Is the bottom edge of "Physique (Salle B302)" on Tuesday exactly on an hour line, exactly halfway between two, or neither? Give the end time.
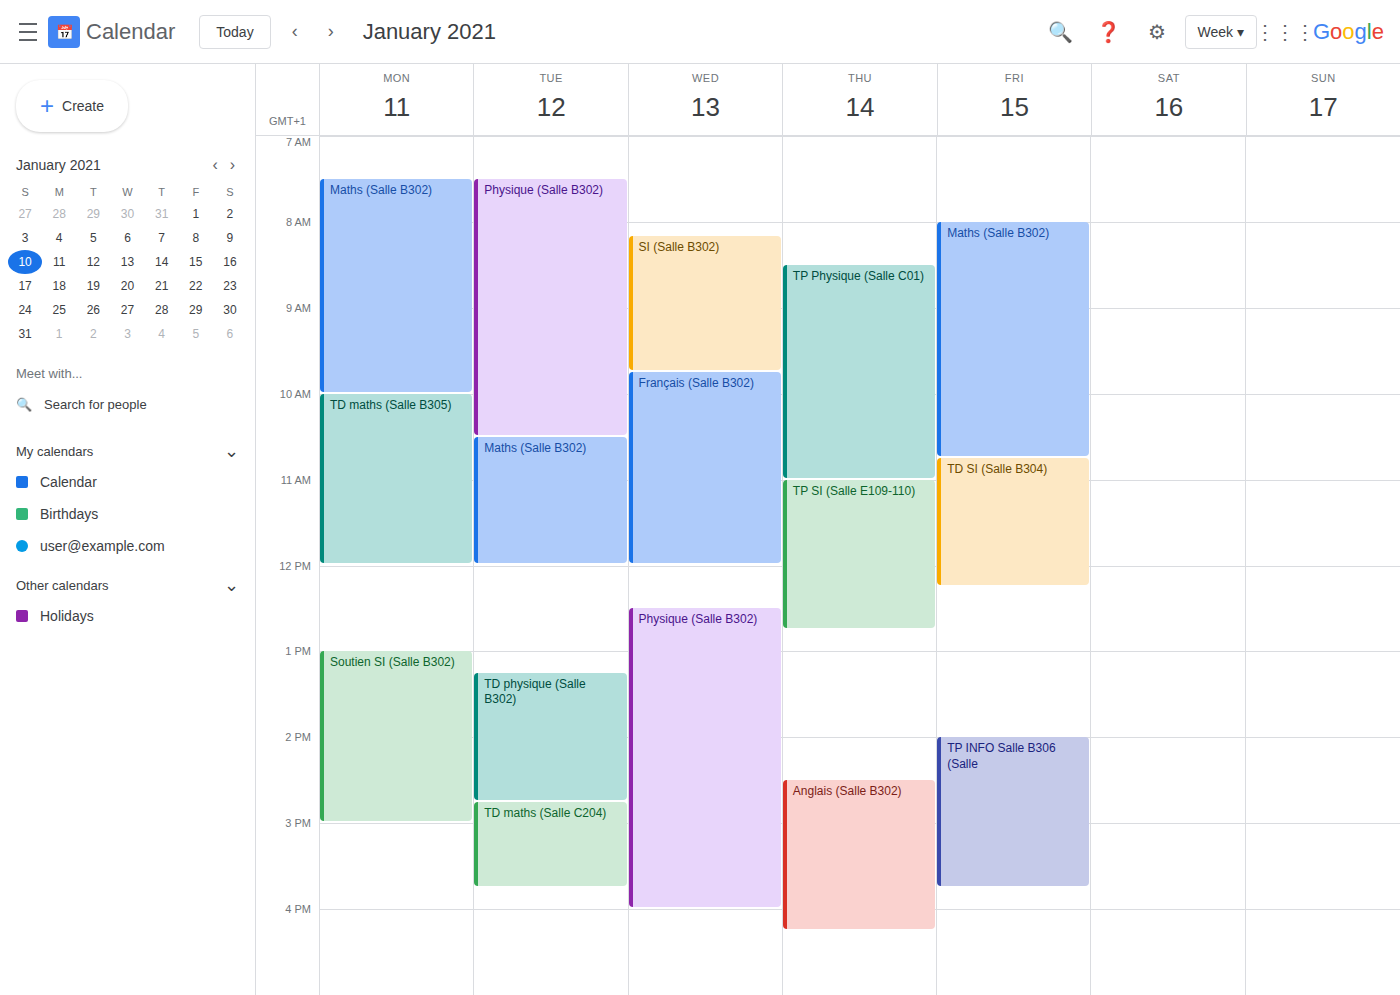
10:30 AM -- halfway between the 10 AM and 11 AM lines.